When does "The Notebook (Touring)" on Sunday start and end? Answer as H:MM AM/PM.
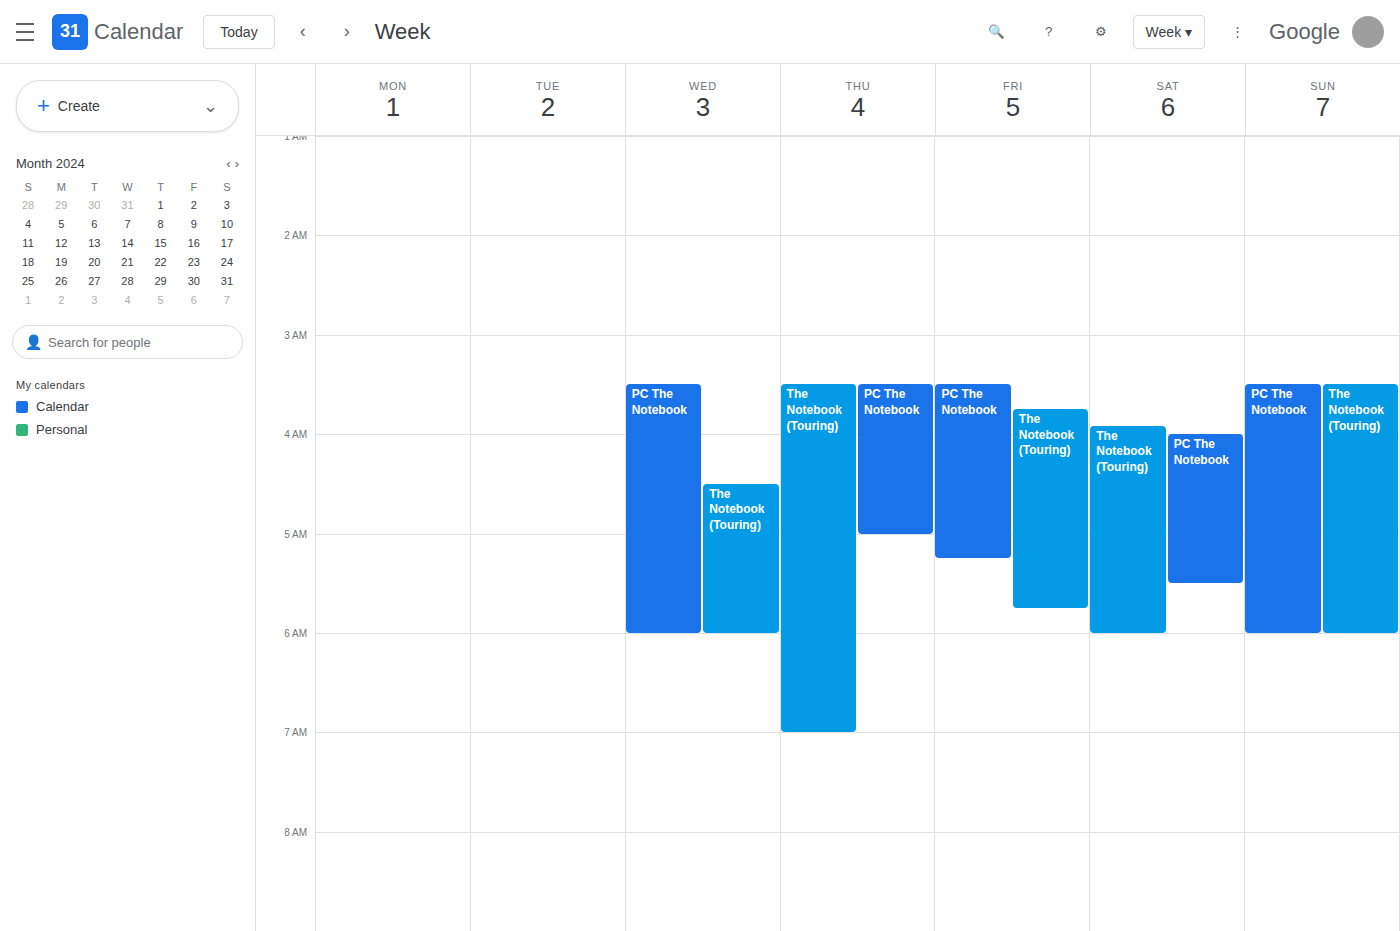
3:30 AM to 6:00 AM